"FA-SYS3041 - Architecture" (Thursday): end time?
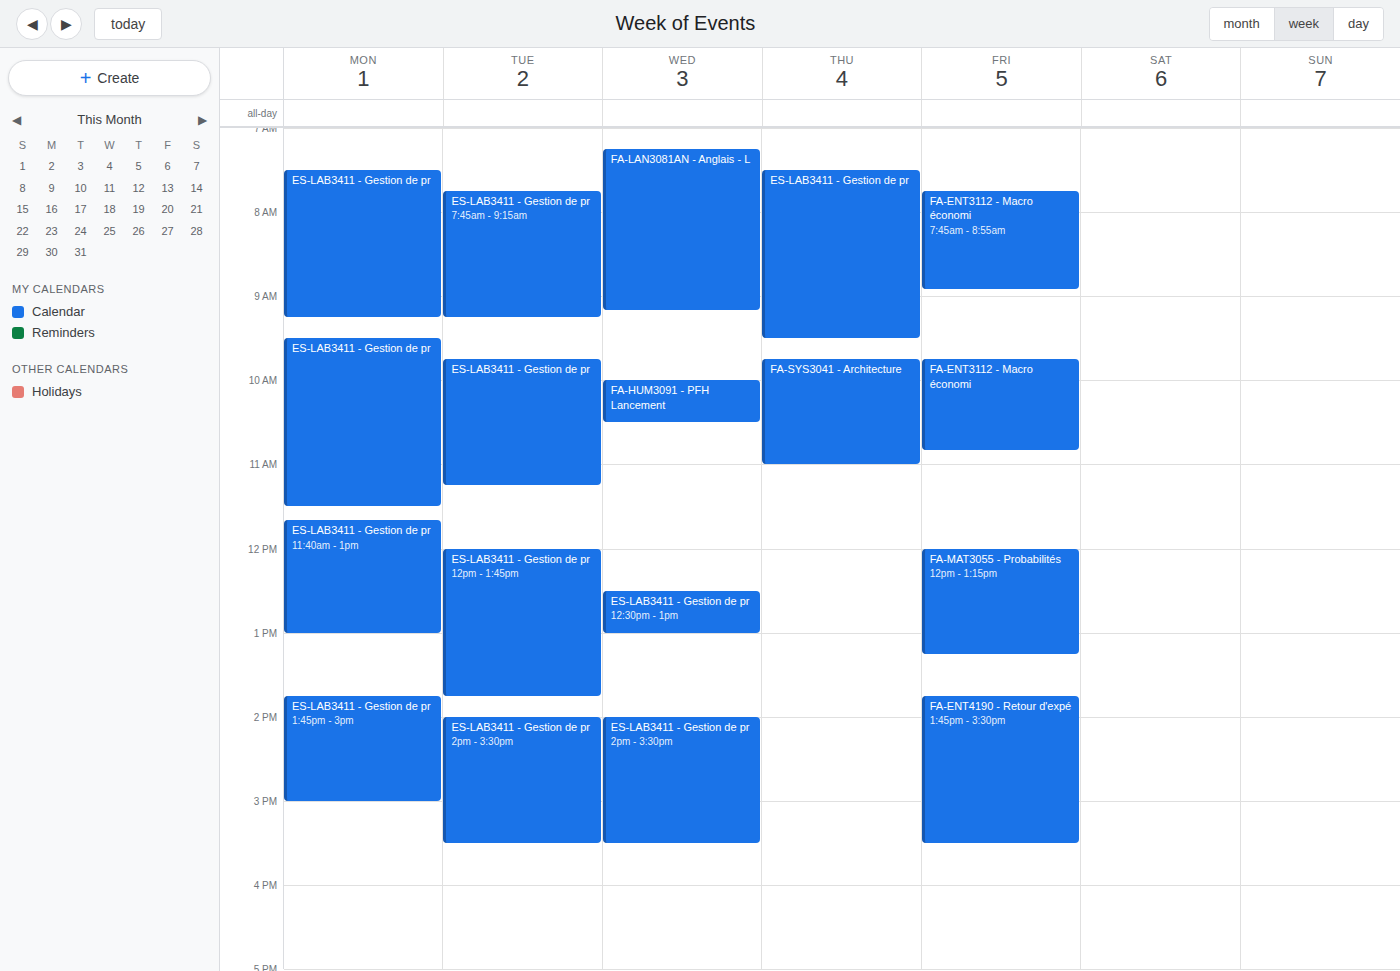
11:00 AM